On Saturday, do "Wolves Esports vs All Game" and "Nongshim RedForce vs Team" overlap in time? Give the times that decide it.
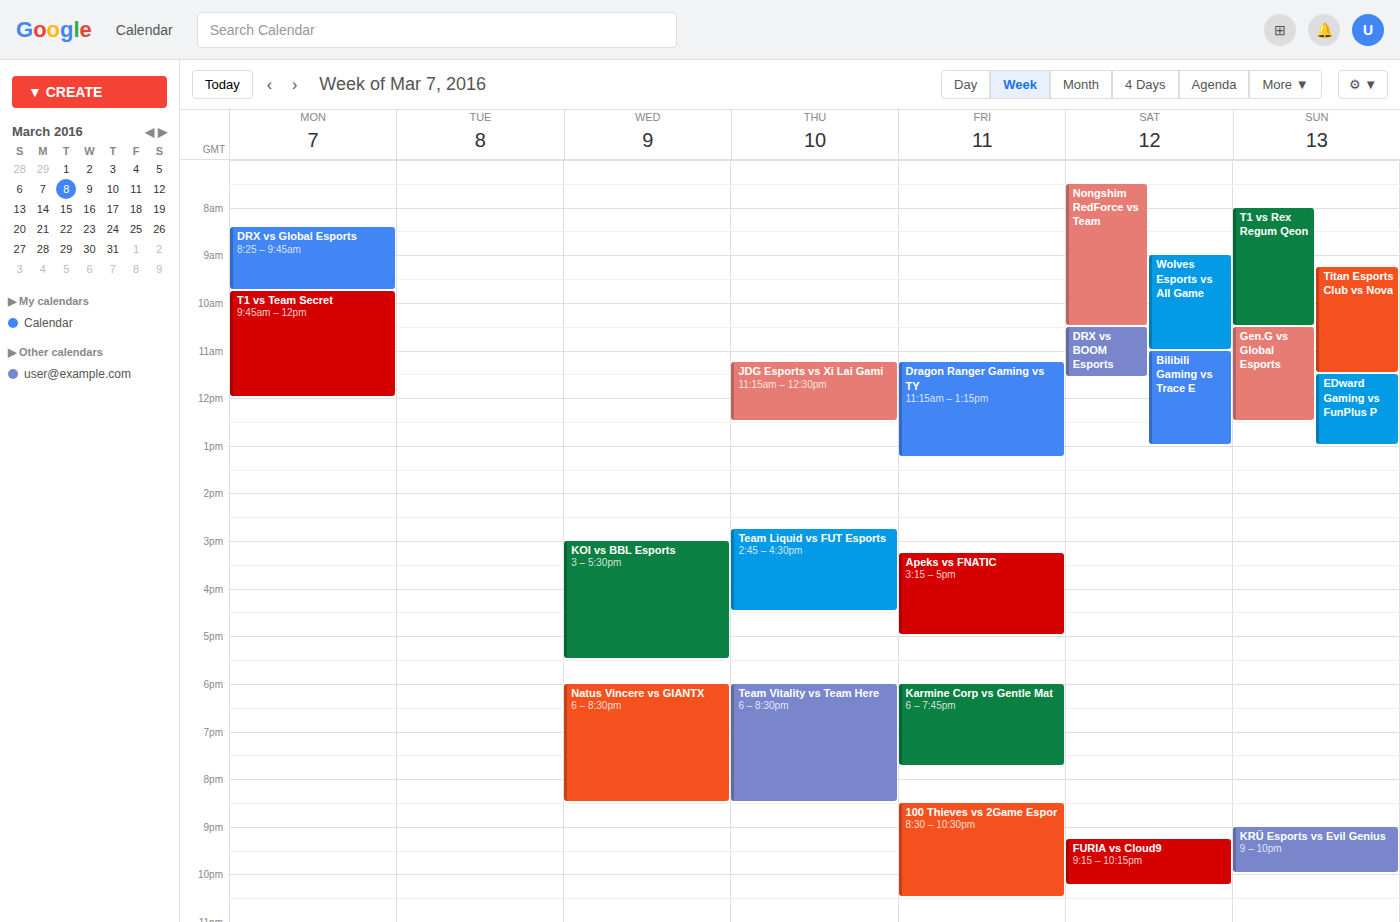
"Wolves Esports vs All Game" starts at 9:00 AM, before "Nongshim RedForce vs Team" ends at 10:30 AM -- they overlap.